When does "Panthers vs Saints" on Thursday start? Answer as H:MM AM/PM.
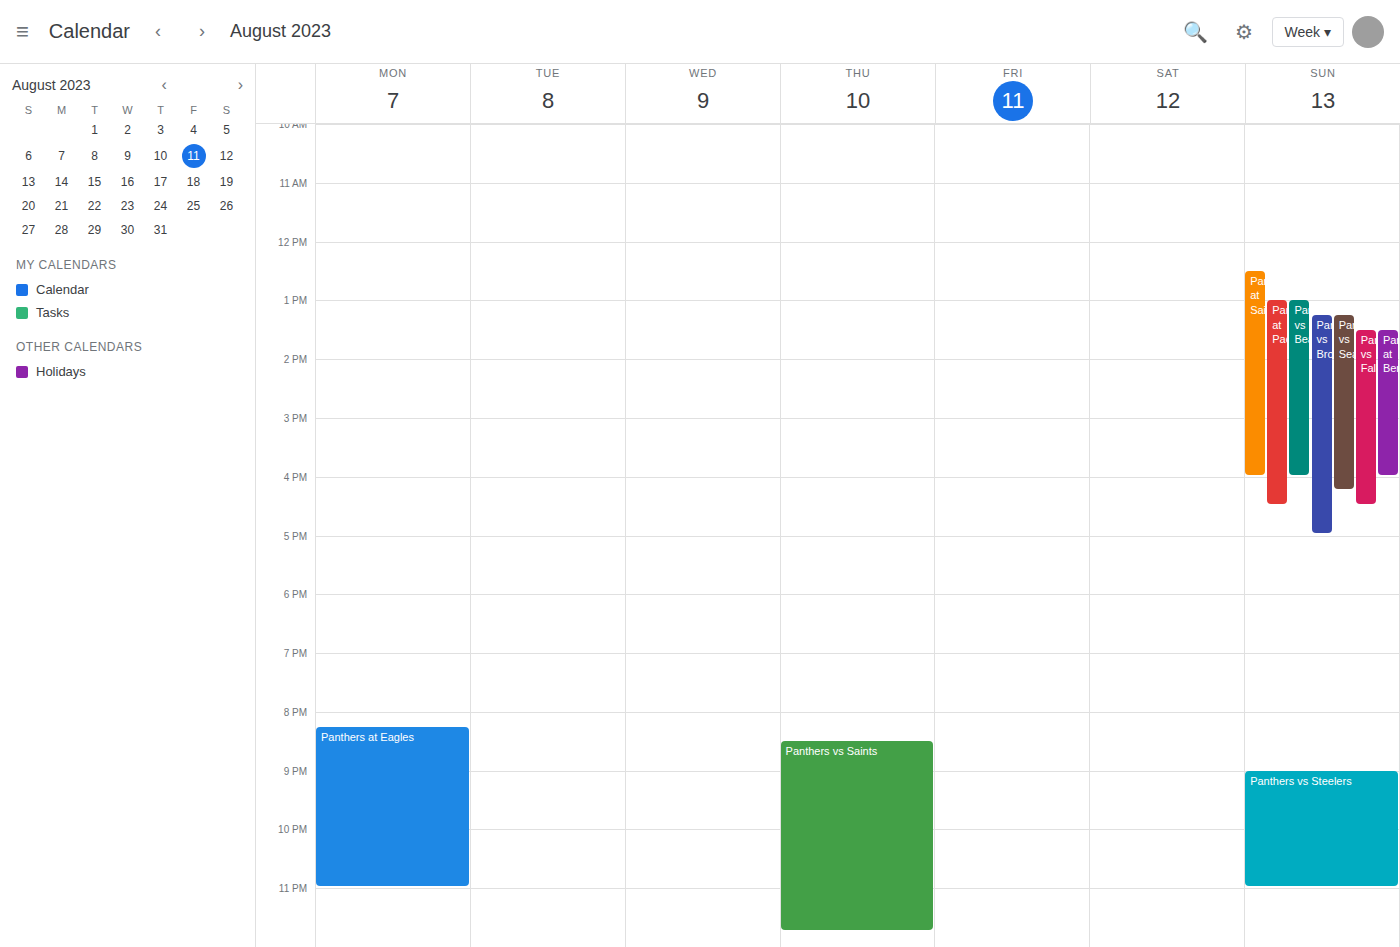
8:30 PM